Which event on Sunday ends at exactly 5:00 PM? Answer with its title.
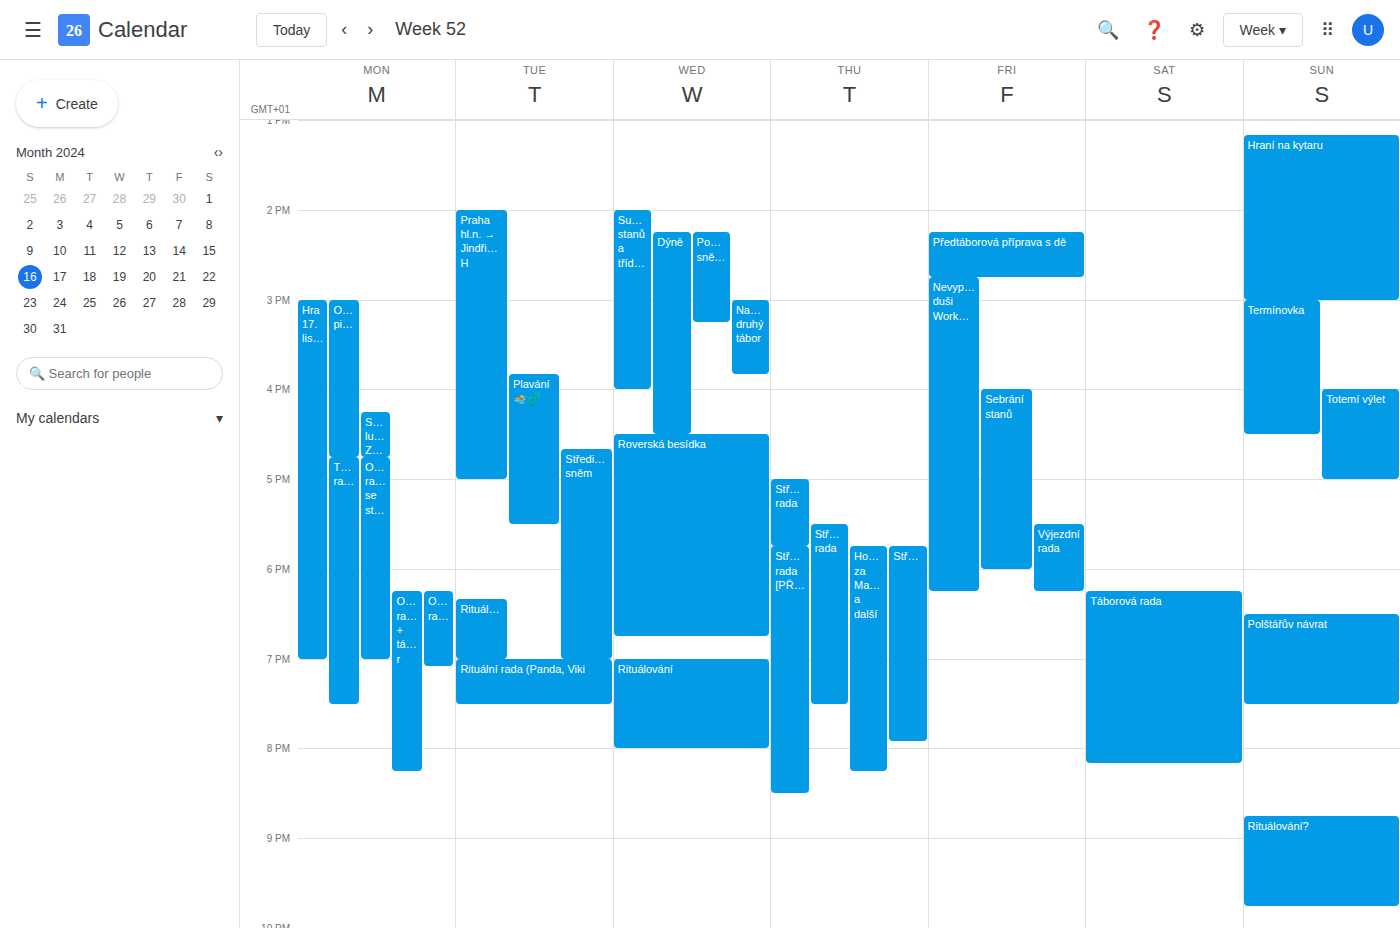
"Totemí výlet"